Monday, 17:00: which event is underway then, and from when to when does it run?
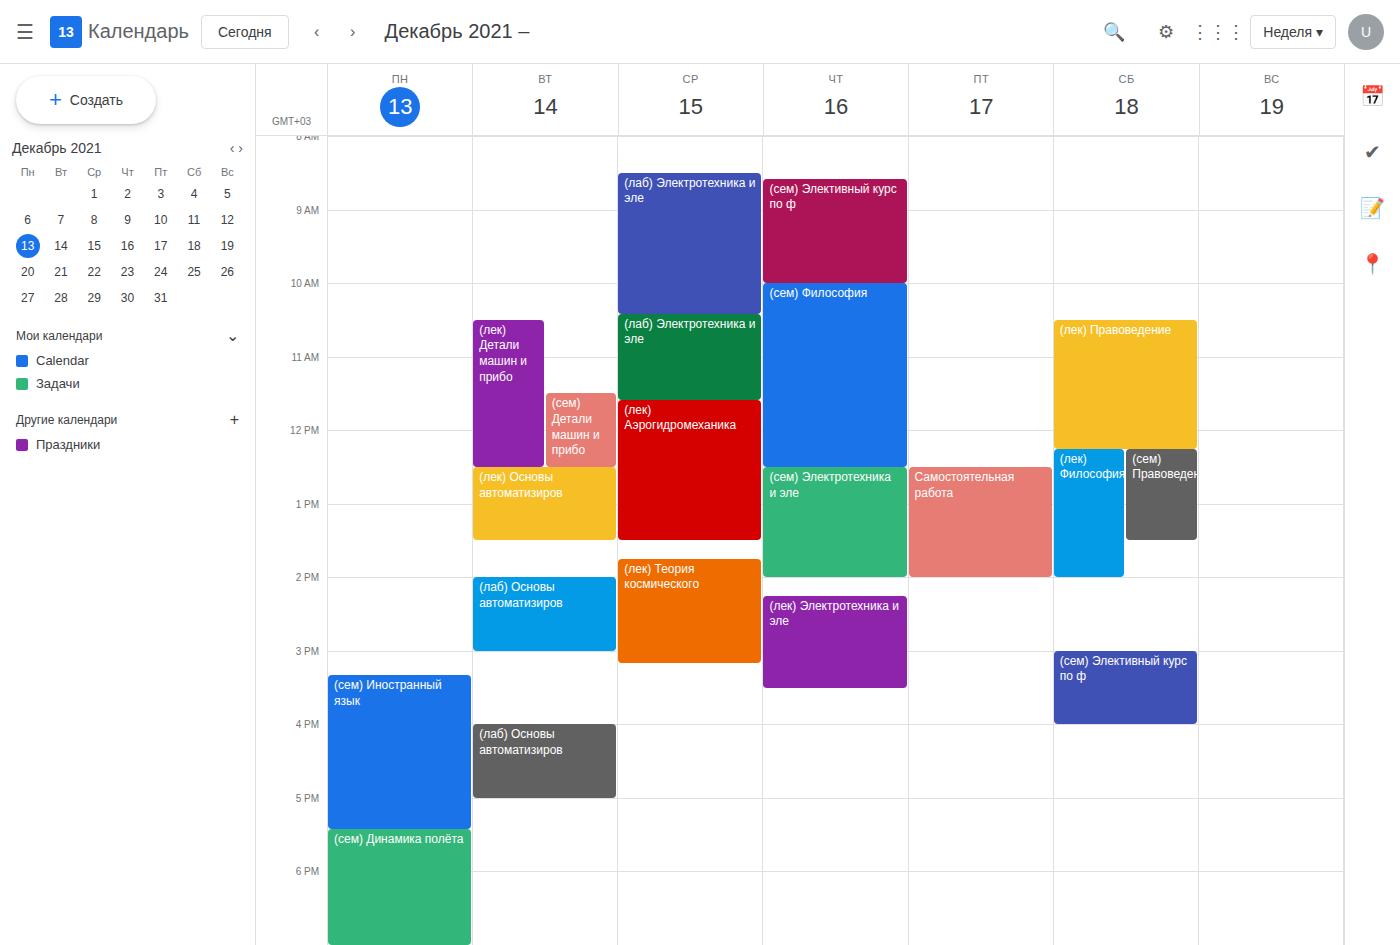
"(сем) Иностранный язык", 15:20 to 17:25